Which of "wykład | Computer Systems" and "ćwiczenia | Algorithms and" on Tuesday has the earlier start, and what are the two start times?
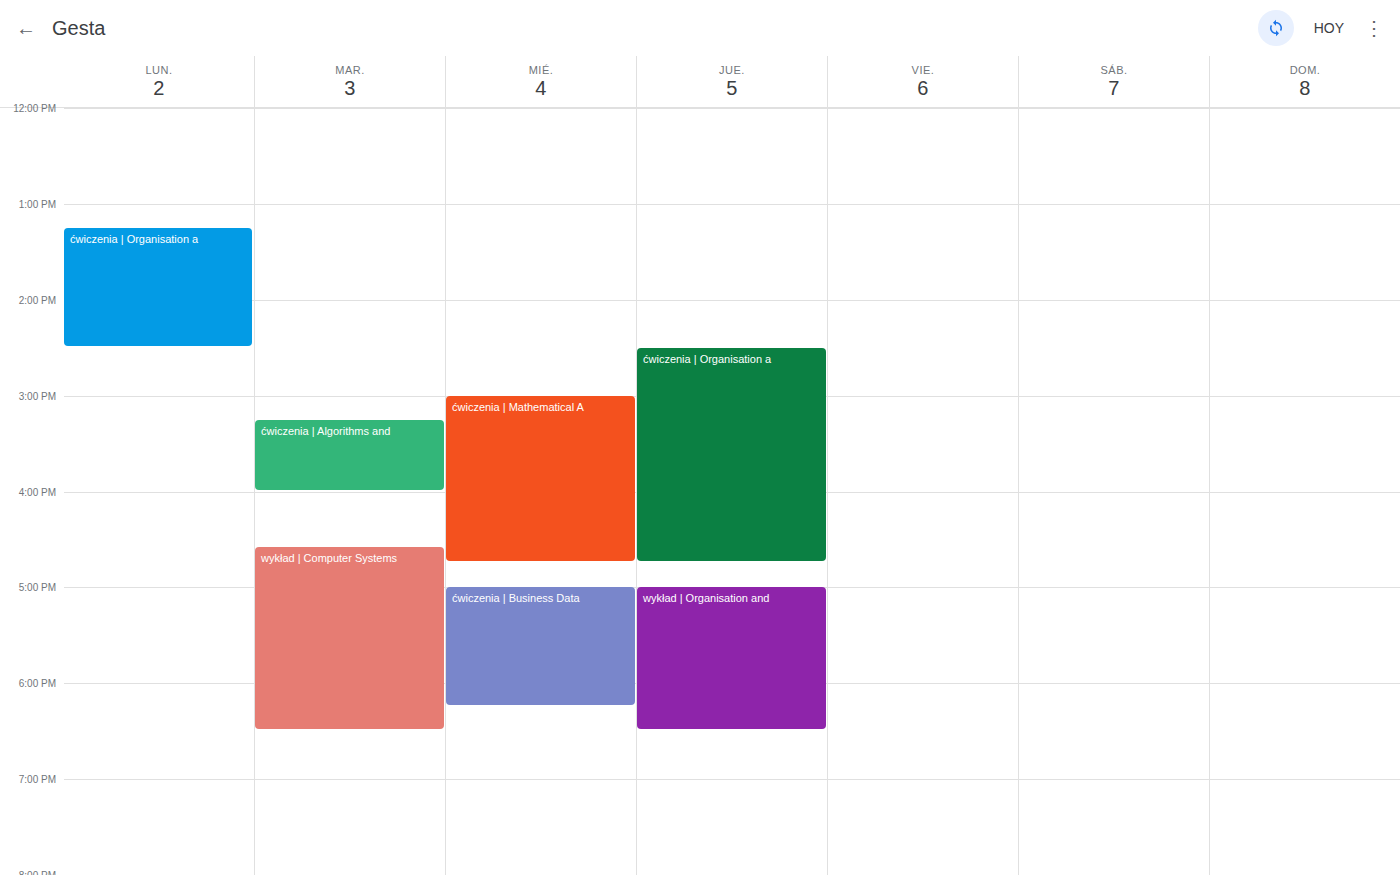
"ćwiczenia | Algorithms and" 3:15 PM; "wykład | Computer Systems" 4:35 PM.